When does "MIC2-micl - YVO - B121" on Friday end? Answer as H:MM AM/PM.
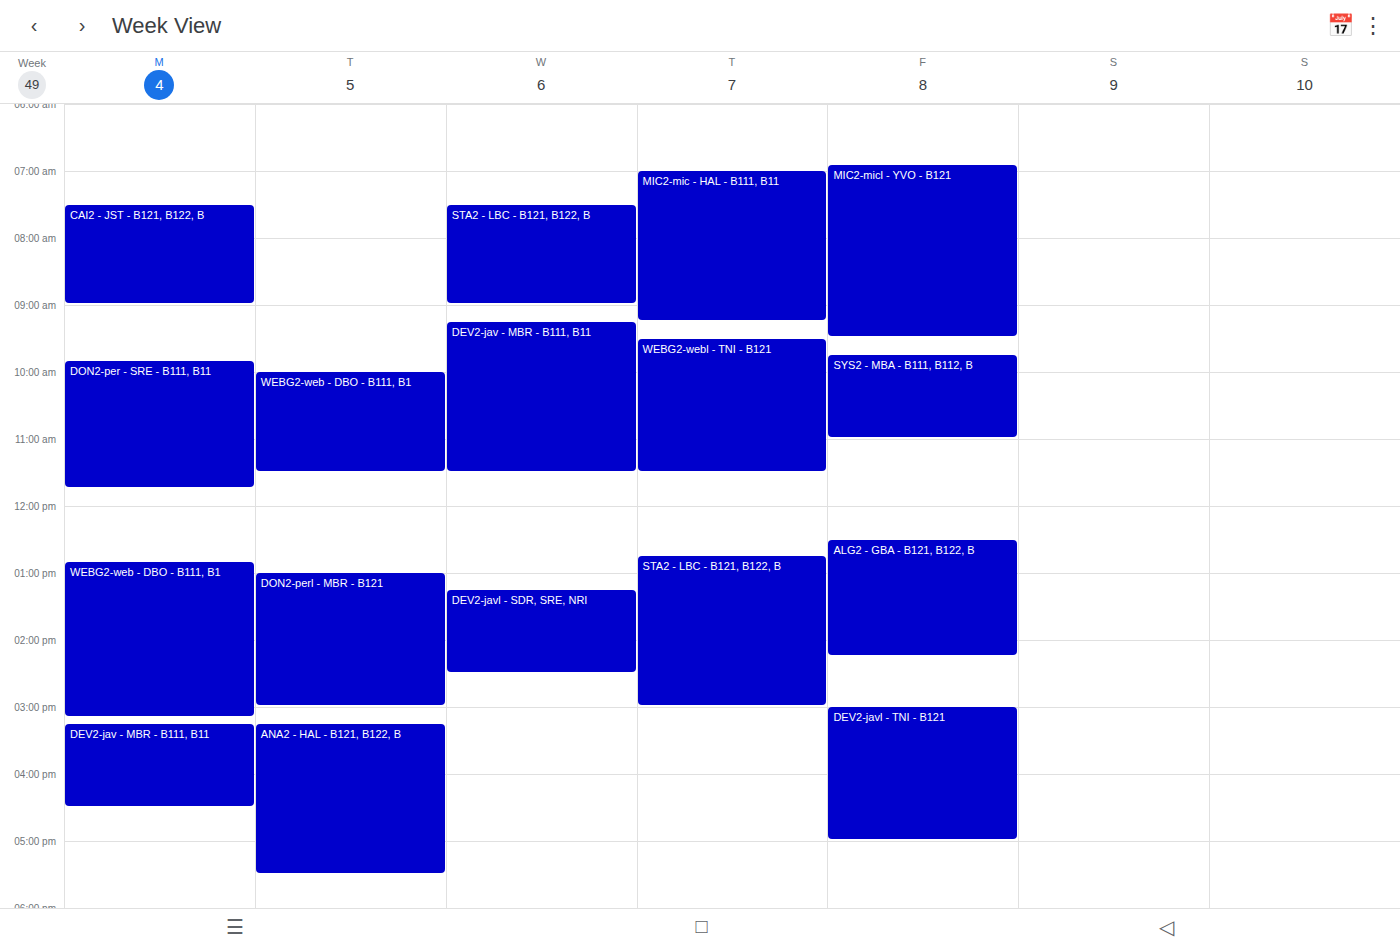
9:30 AM